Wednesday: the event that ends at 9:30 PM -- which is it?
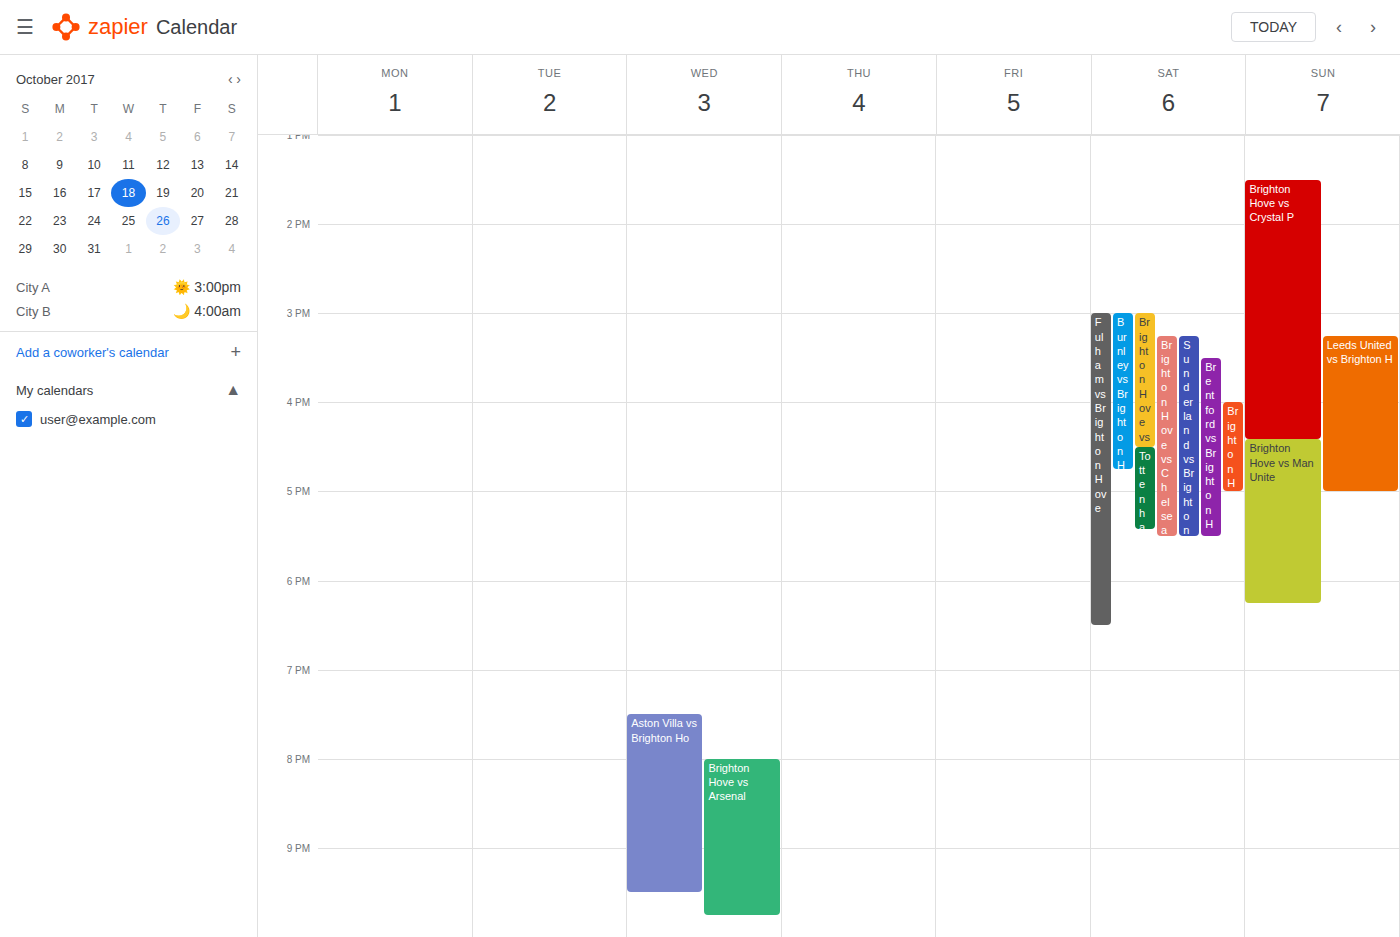
"Aston Villa vs Brighton Ho"